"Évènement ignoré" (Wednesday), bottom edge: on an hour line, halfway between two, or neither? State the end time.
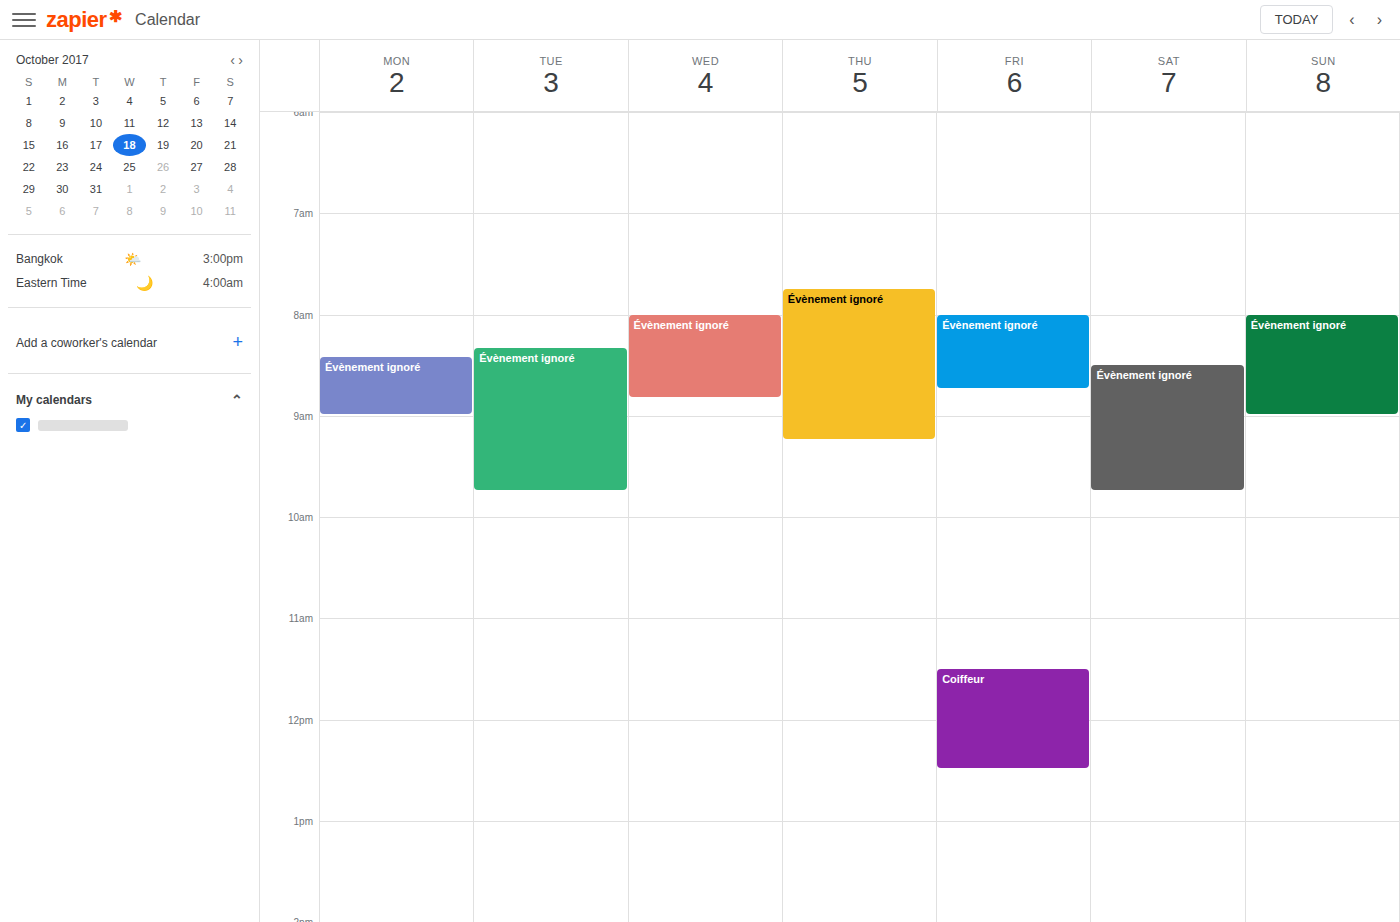
08:50 -- neither: 50 minutes below the 08:00 line and 10 minutes above the 09:00 line.